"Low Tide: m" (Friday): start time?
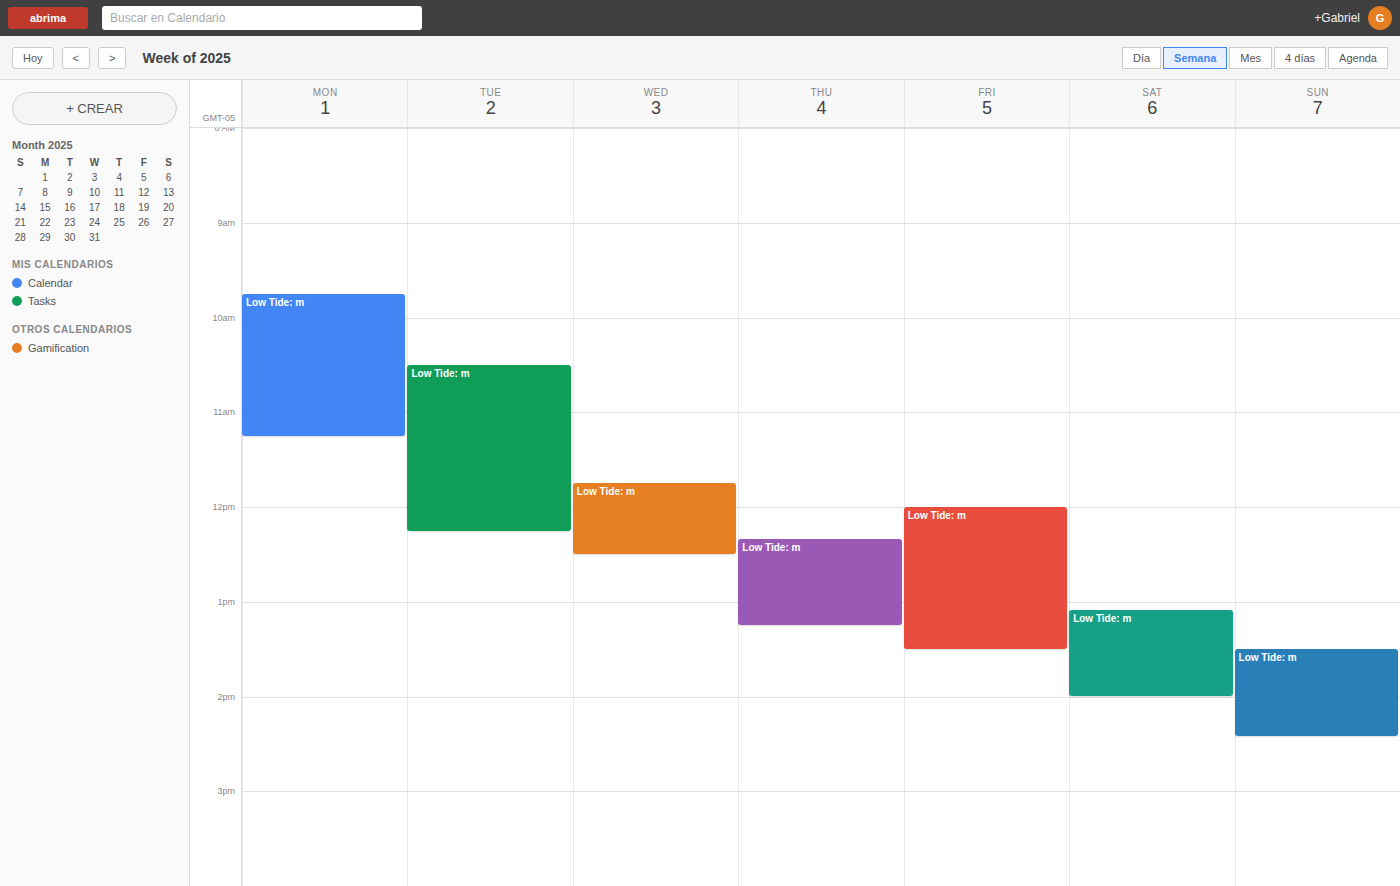
12:00 PM